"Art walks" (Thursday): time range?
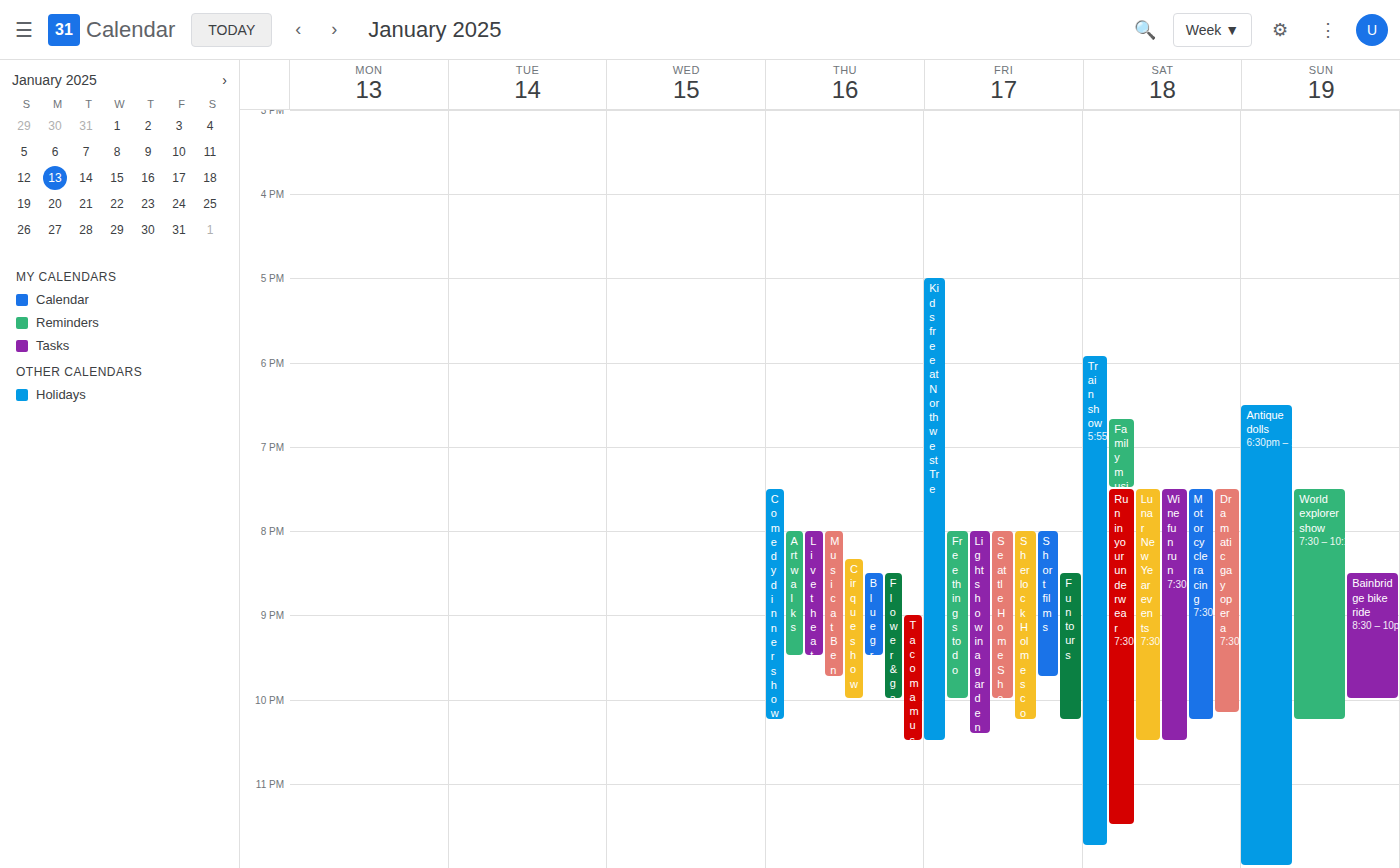
8:00 PM to 9:30 PM